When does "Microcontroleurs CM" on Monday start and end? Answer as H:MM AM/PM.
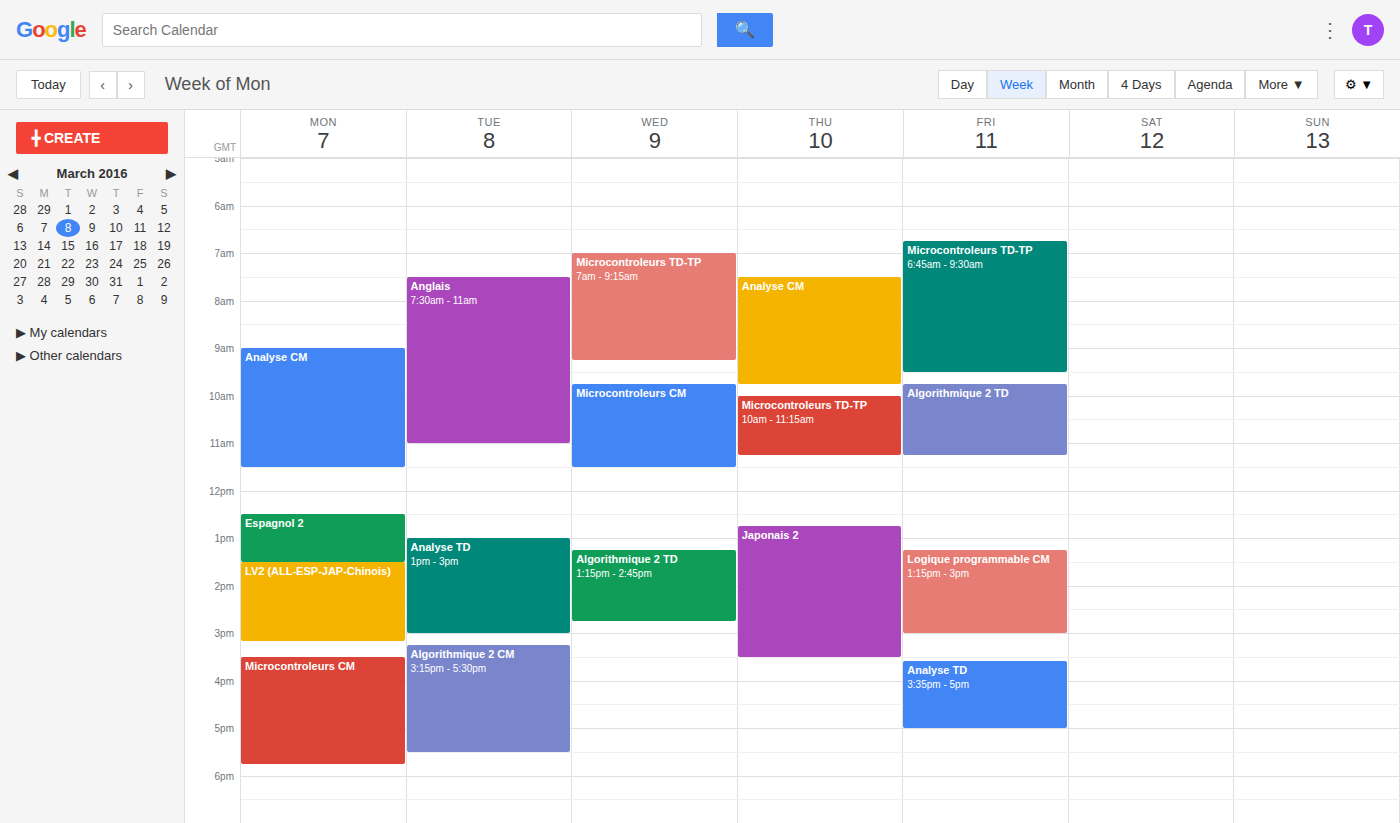
3:30 PM to 5:45 PM